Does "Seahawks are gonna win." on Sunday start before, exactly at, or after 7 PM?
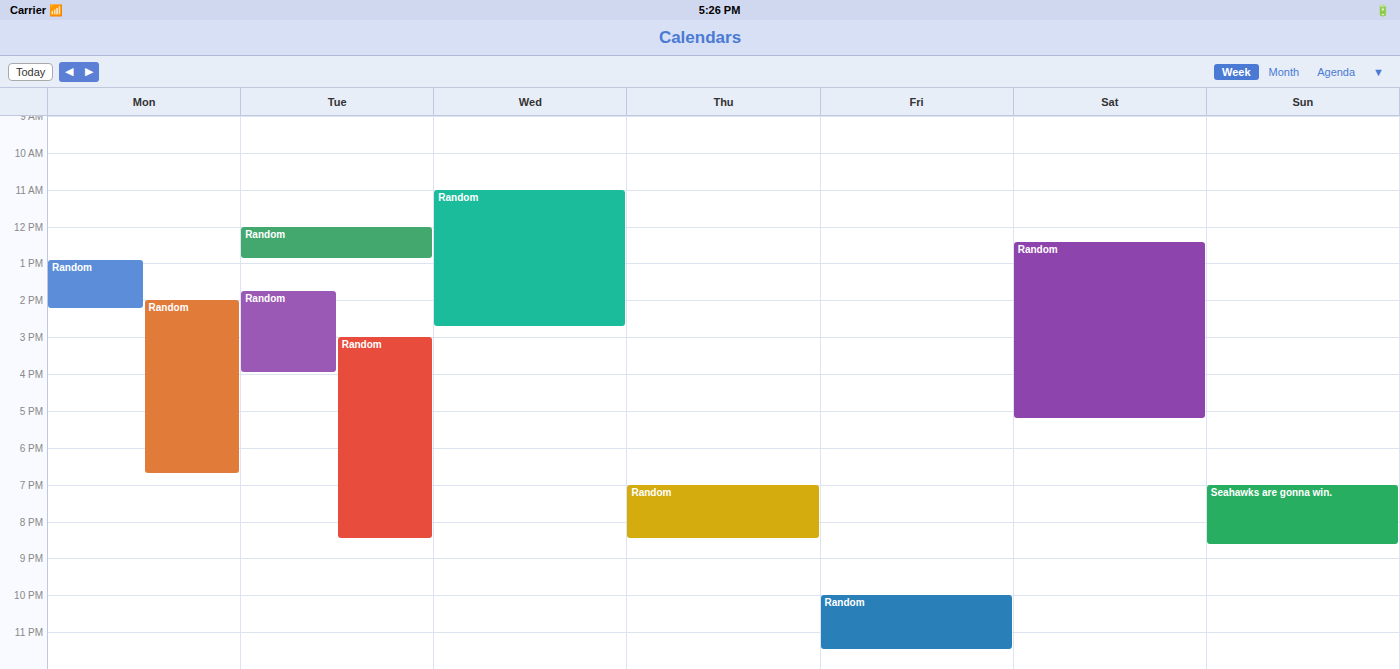
7:00 PM -- exactly at 7 PM, on the 7 PM line.